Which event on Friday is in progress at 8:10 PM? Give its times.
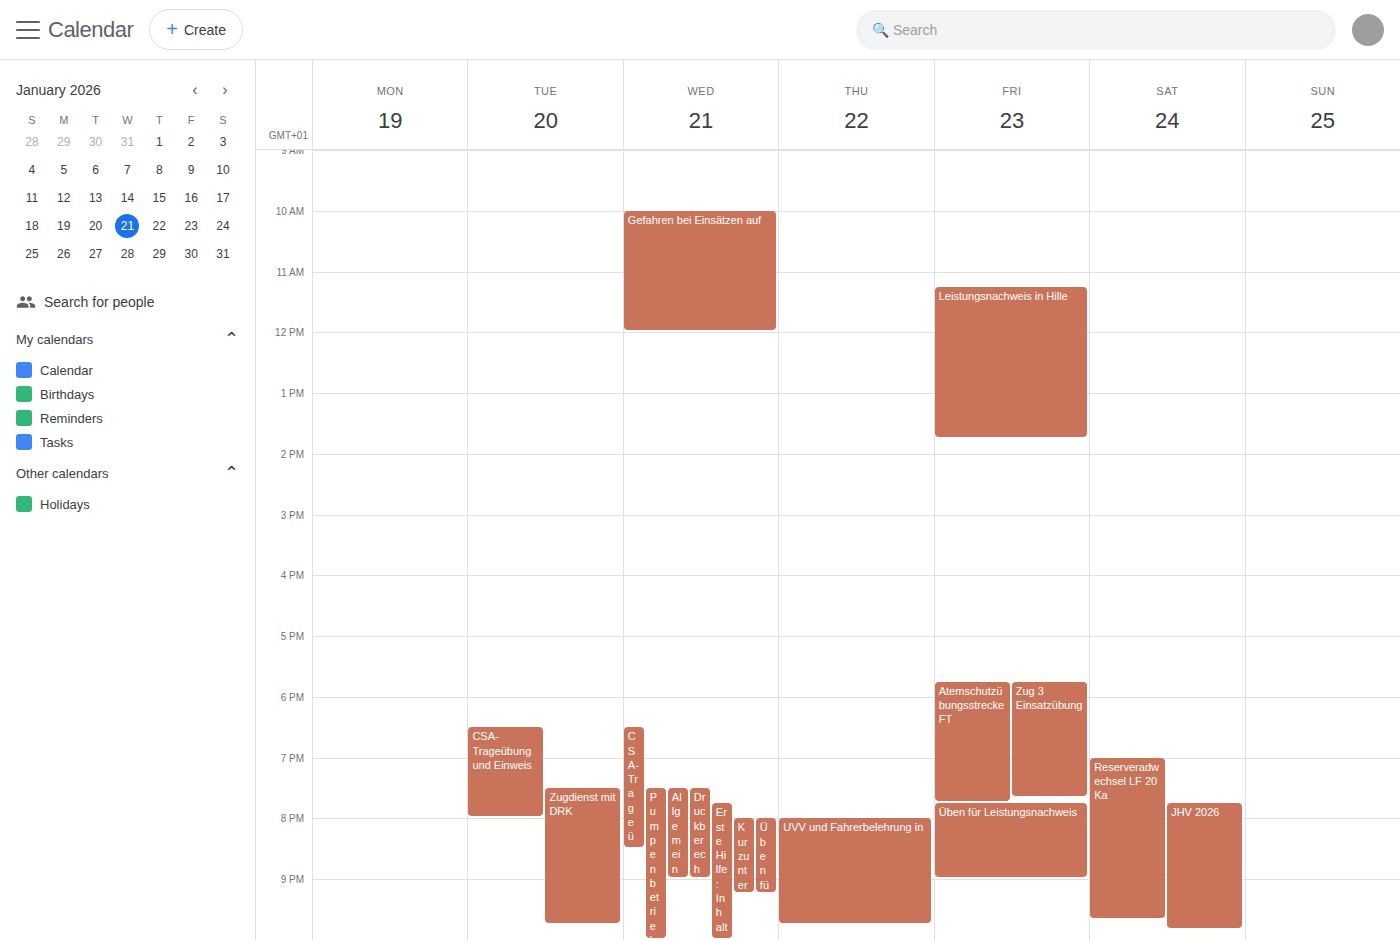
"Üben für Leistungsnachweis", 7:45 PM to 9:00 PM